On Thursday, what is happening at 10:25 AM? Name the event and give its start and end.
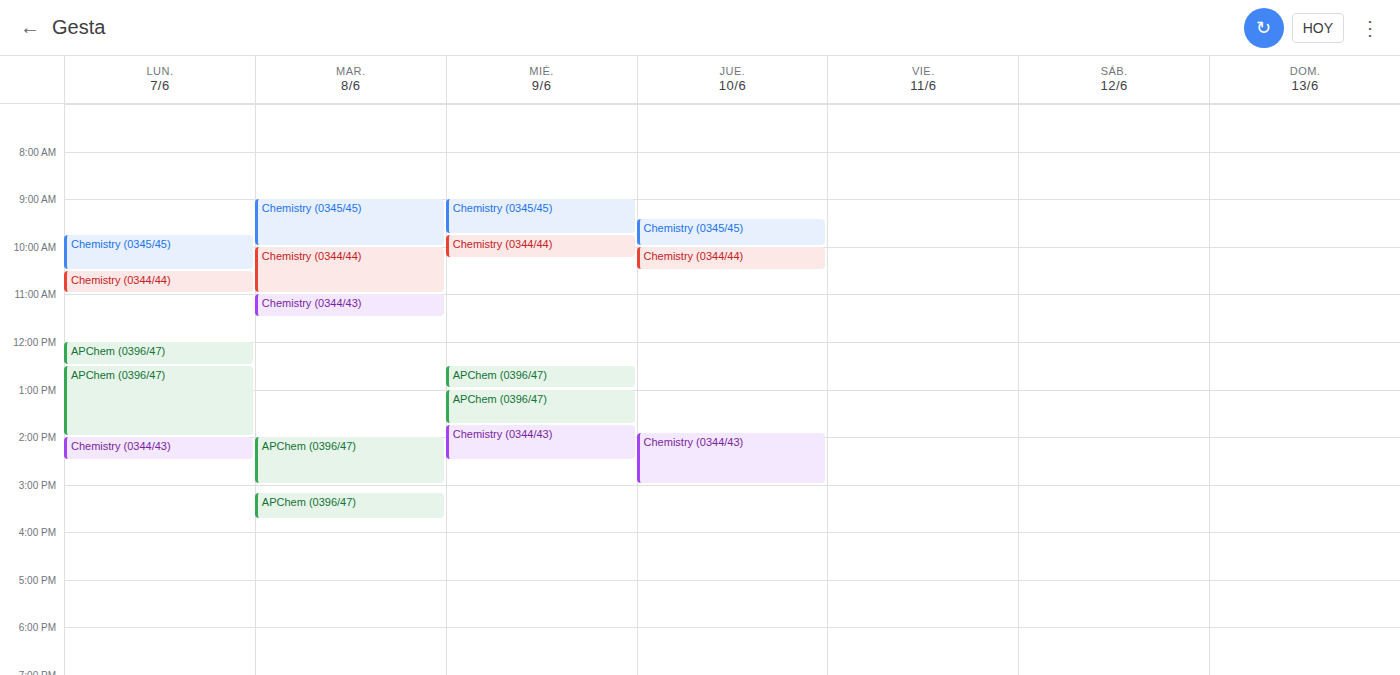
"Chemistry (0344/44)", 10:00 AM to 10:30 AM